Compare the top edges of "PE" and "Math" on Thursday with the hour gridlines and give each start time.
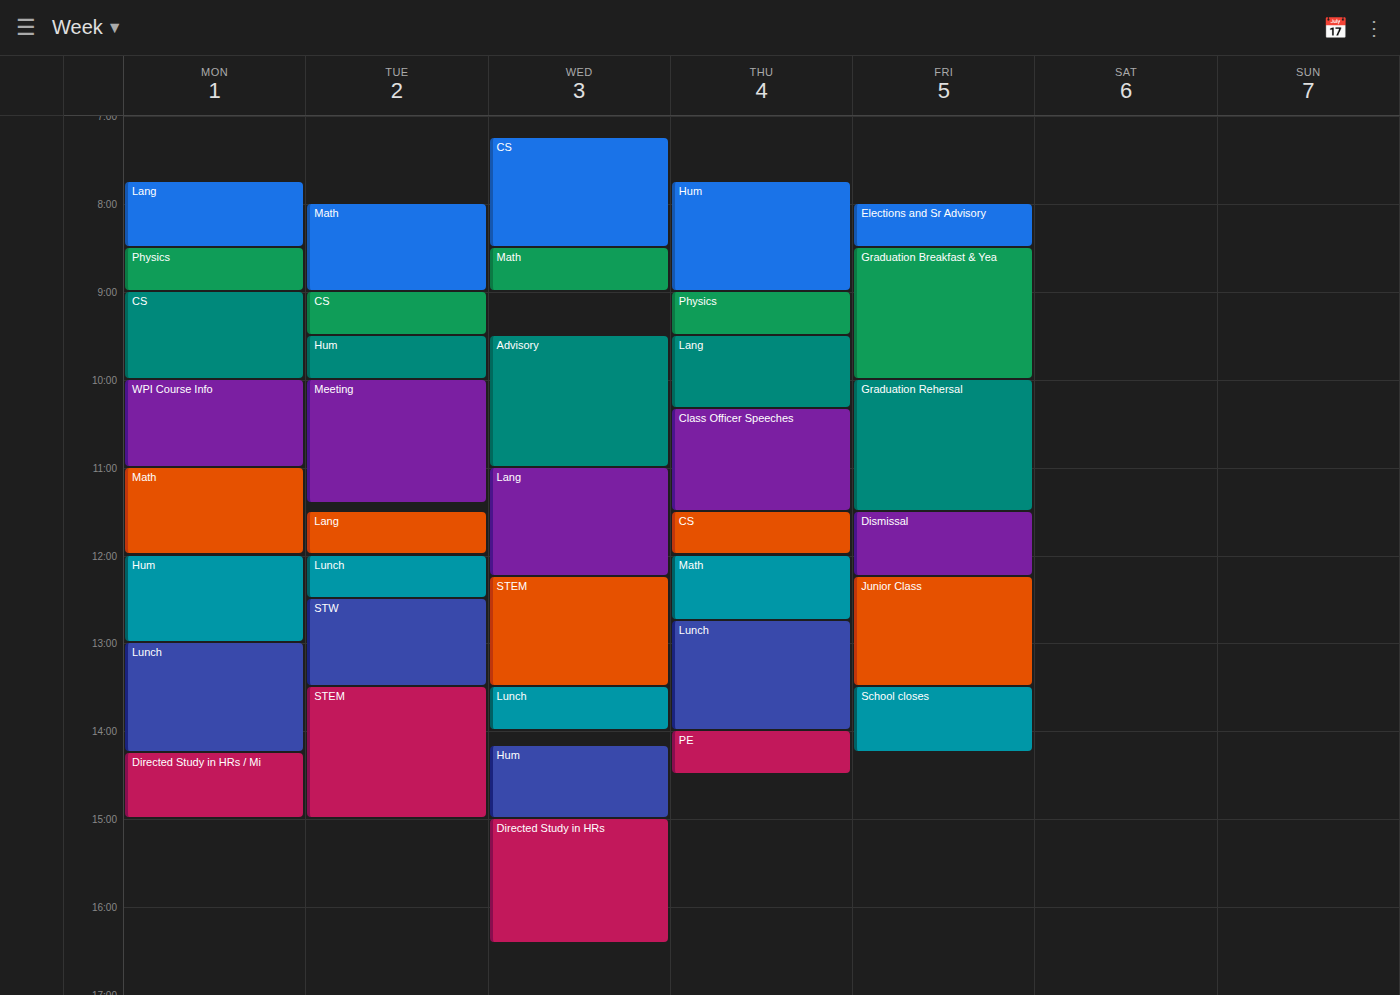
"PE": 14:00, exactly on the 14:00 line. "Math": 12:00, exactly on the 12:00 line.